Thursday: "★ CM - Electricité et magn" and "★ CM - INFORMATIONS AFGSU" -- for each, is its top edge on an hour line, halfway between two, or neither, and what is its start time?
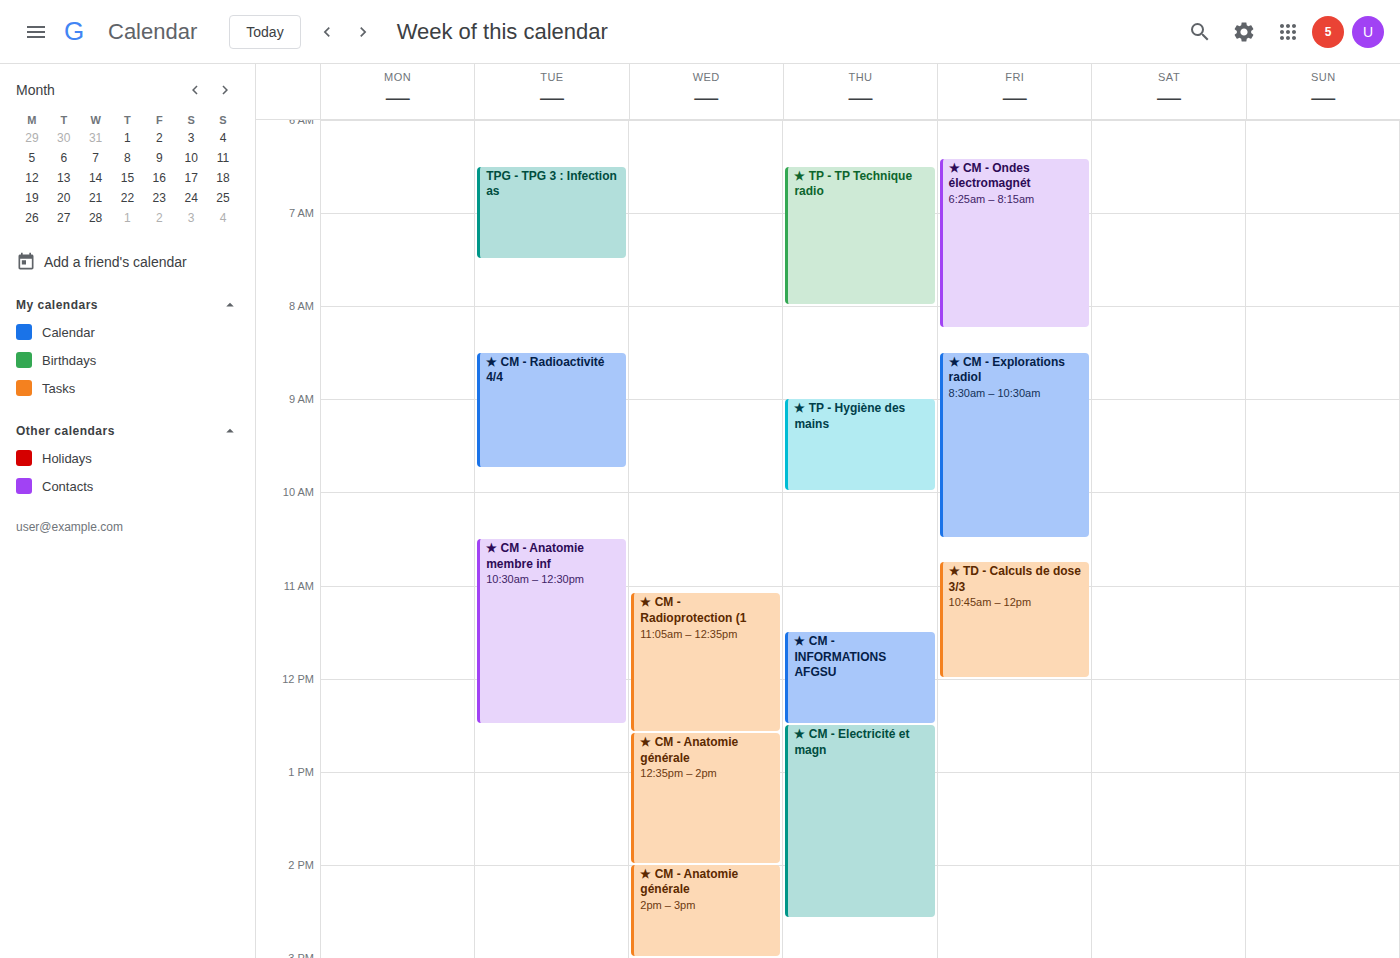
"★ CM - Electricité et magn": 12:30 PM, halfway between the 12 PM and 1 PM lines. "★ CM - INFORMATIONS AFGSU": 11:30 AM, halfway between the 11 AM and 12 PM lines.